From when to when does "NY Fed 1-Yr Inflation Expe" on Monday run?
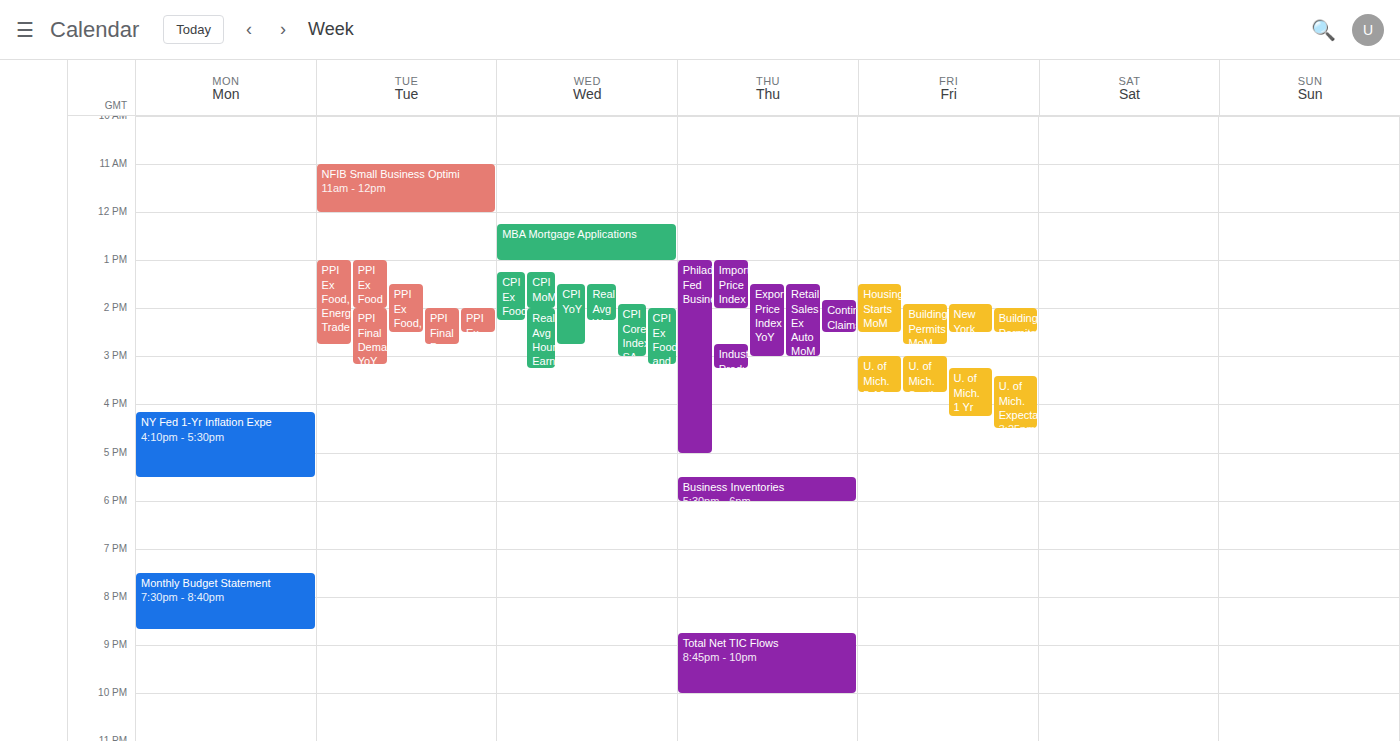
4:10 PM to 5:30 PM